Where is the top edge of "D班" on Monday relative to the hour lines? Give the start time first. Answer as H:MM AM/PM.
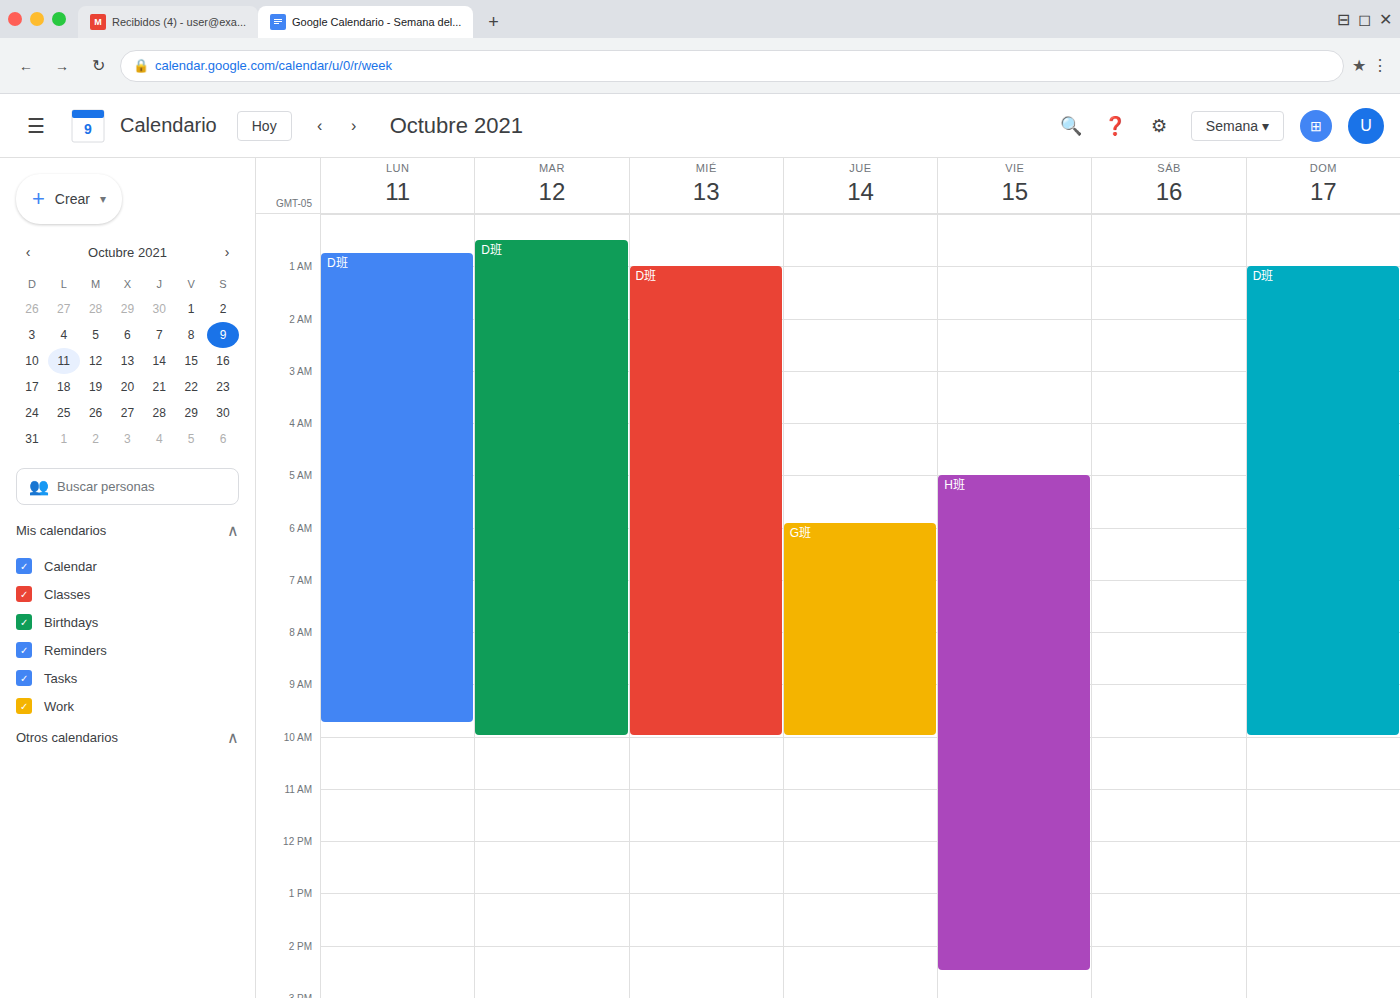
12:45 AM -- neither: three quarters of the way from the 12 AM line to the 1 AM line.